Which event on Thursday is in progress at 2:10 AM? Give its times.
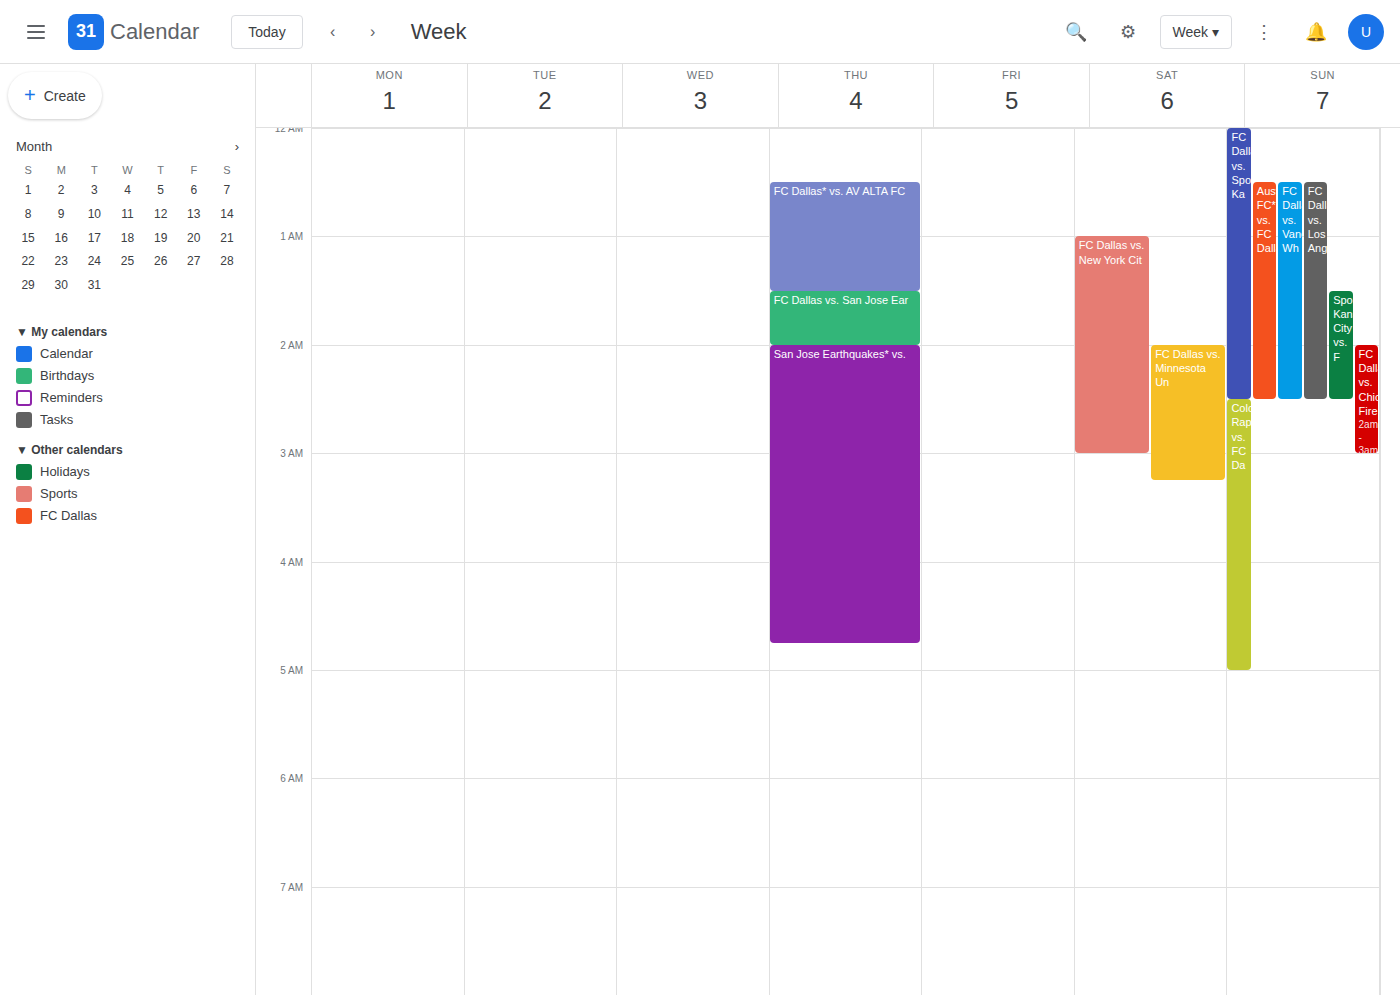
"San Jose Earthquakes* vs.", 2:00 AM to 4:45 AM